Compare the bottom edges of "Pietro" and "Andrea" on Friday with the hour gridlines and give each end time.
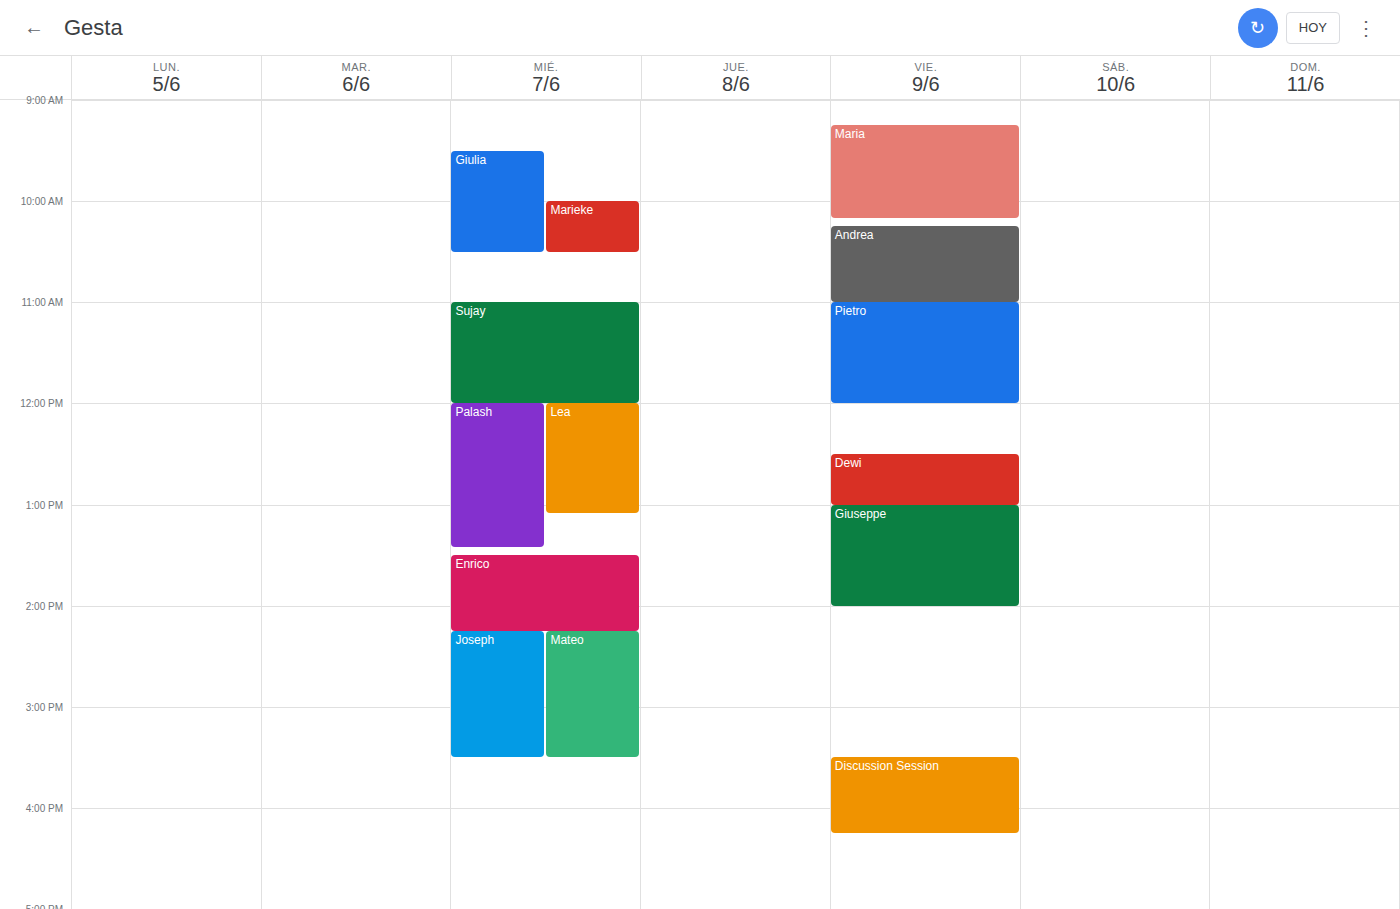
"Pietro": 12:00 PM, exactly on the 12 PM line. "Andrea": 11:00 AM, exactly on the 11 AM line.